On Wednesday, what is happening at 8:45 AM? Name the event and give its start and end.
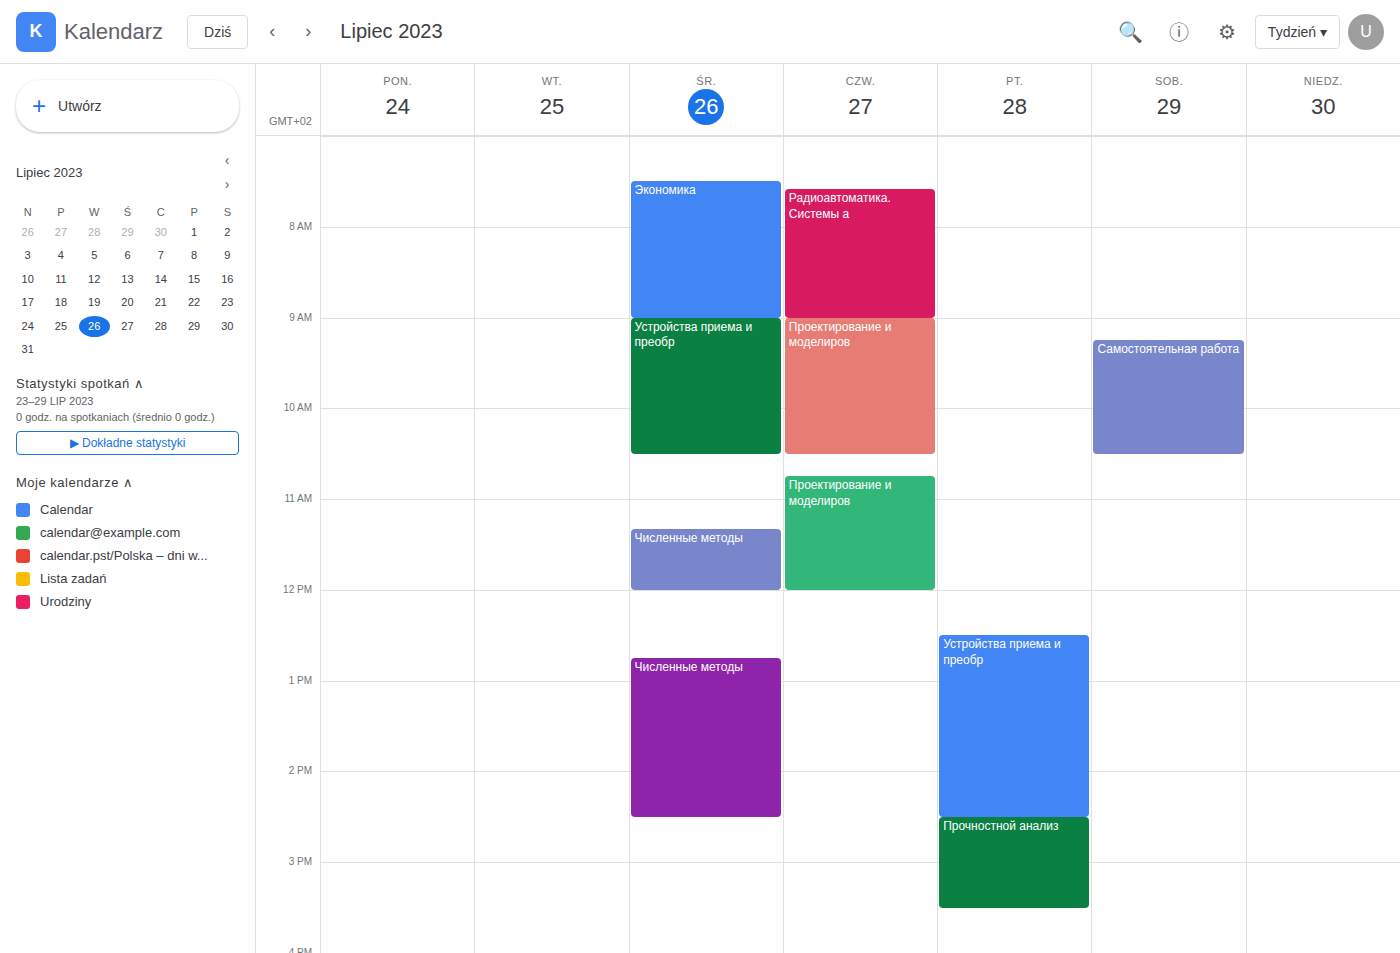
"Экономика", 7:30 AM to 9:00 AM